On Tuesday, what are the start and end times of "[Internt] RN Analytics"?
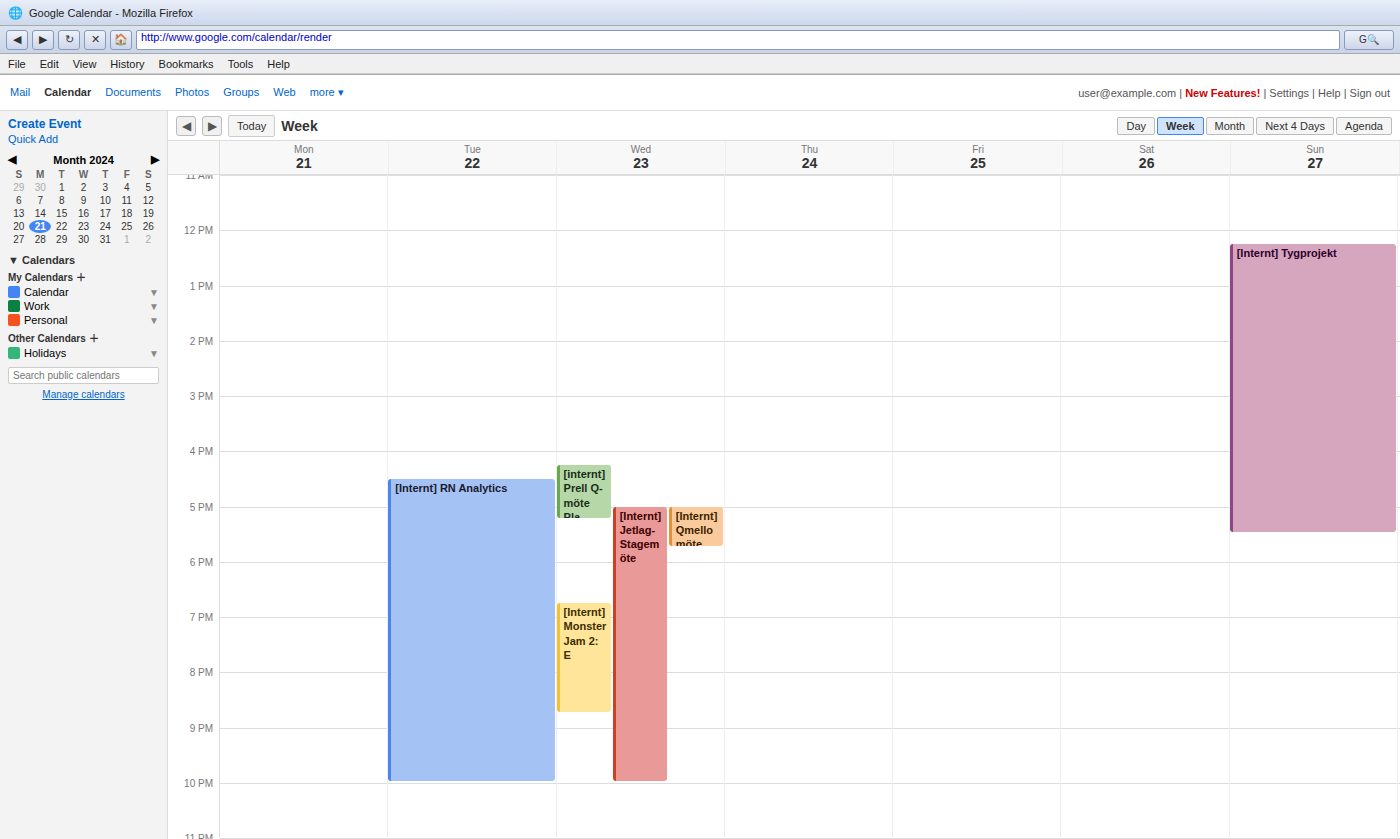
4:30 PM to 10:00 PM